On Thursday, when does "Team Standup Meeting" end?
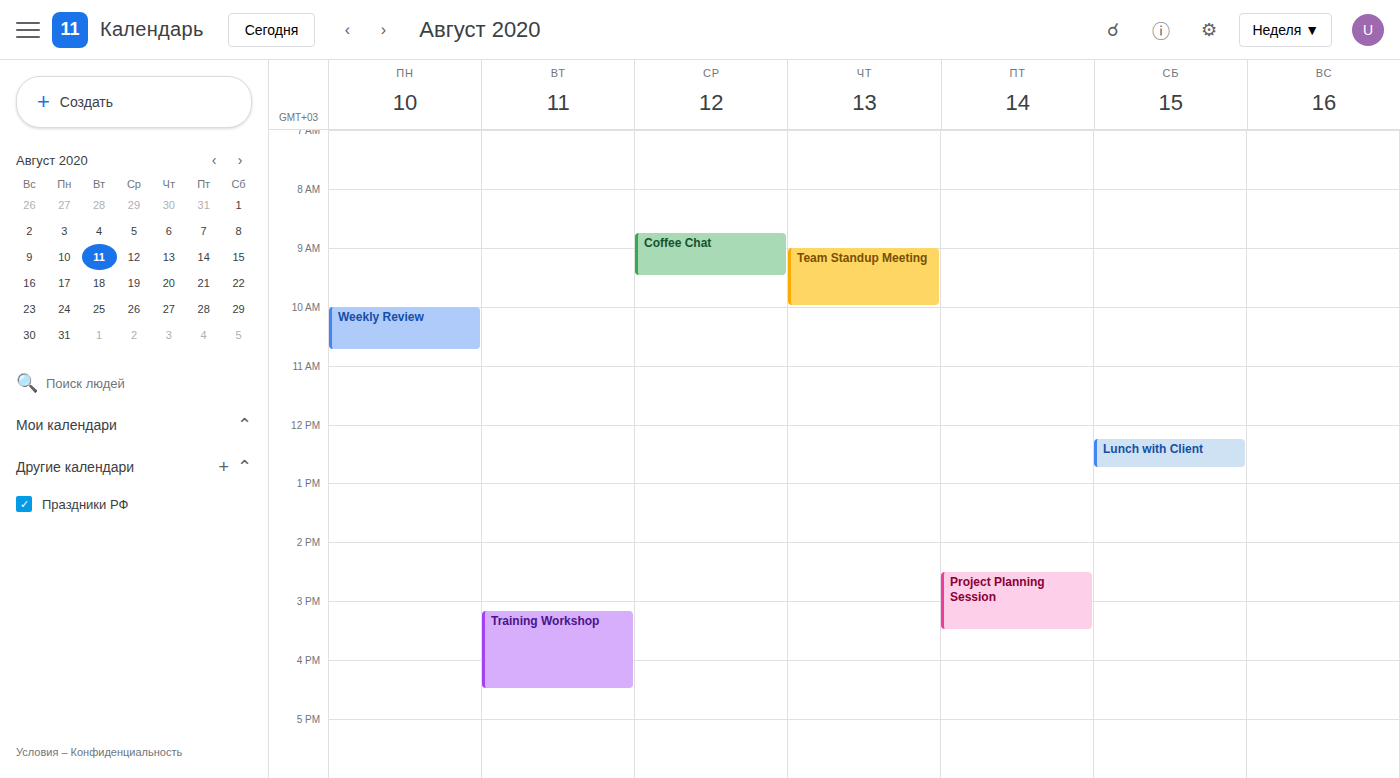
10:00 AM